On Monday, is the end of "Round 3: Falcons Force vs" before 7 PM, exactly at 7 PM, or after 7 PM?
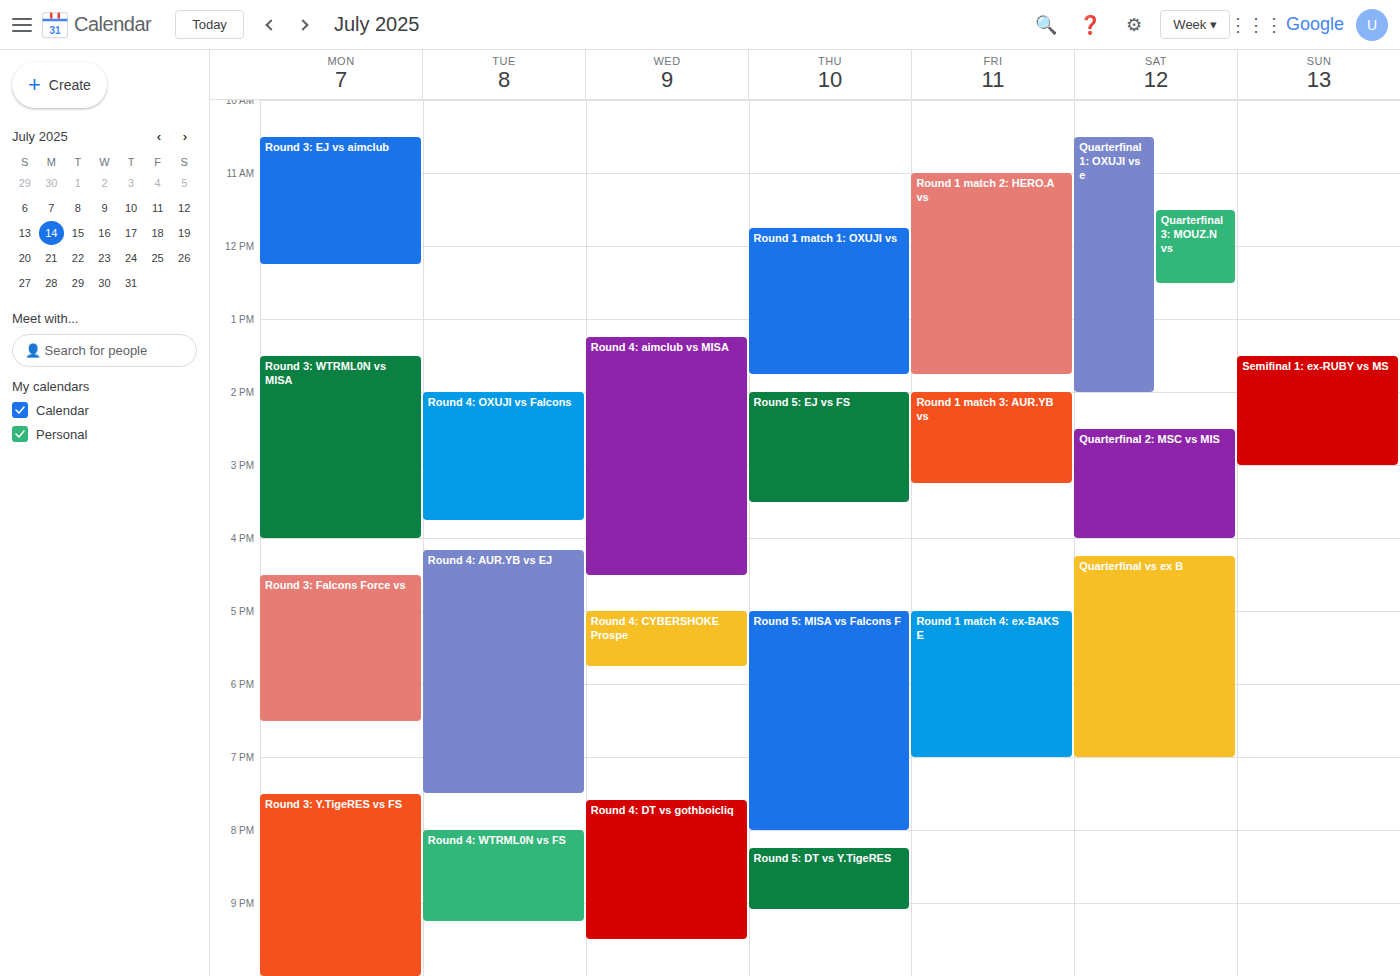
6:30 PM -- before 7 PM, 30 minutes above the 7 PM line.